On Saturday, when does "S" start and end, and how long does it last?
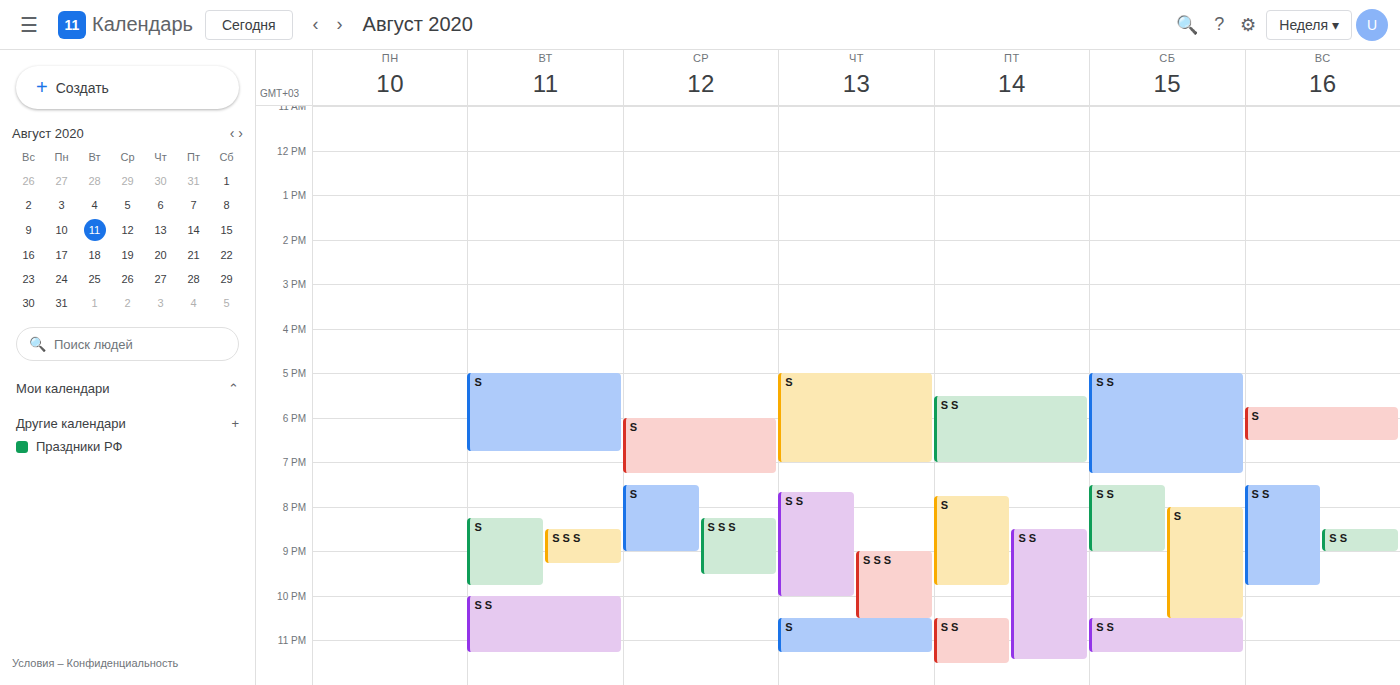
8:00 PM to 10:30 PM, 2 hours 30 minutes